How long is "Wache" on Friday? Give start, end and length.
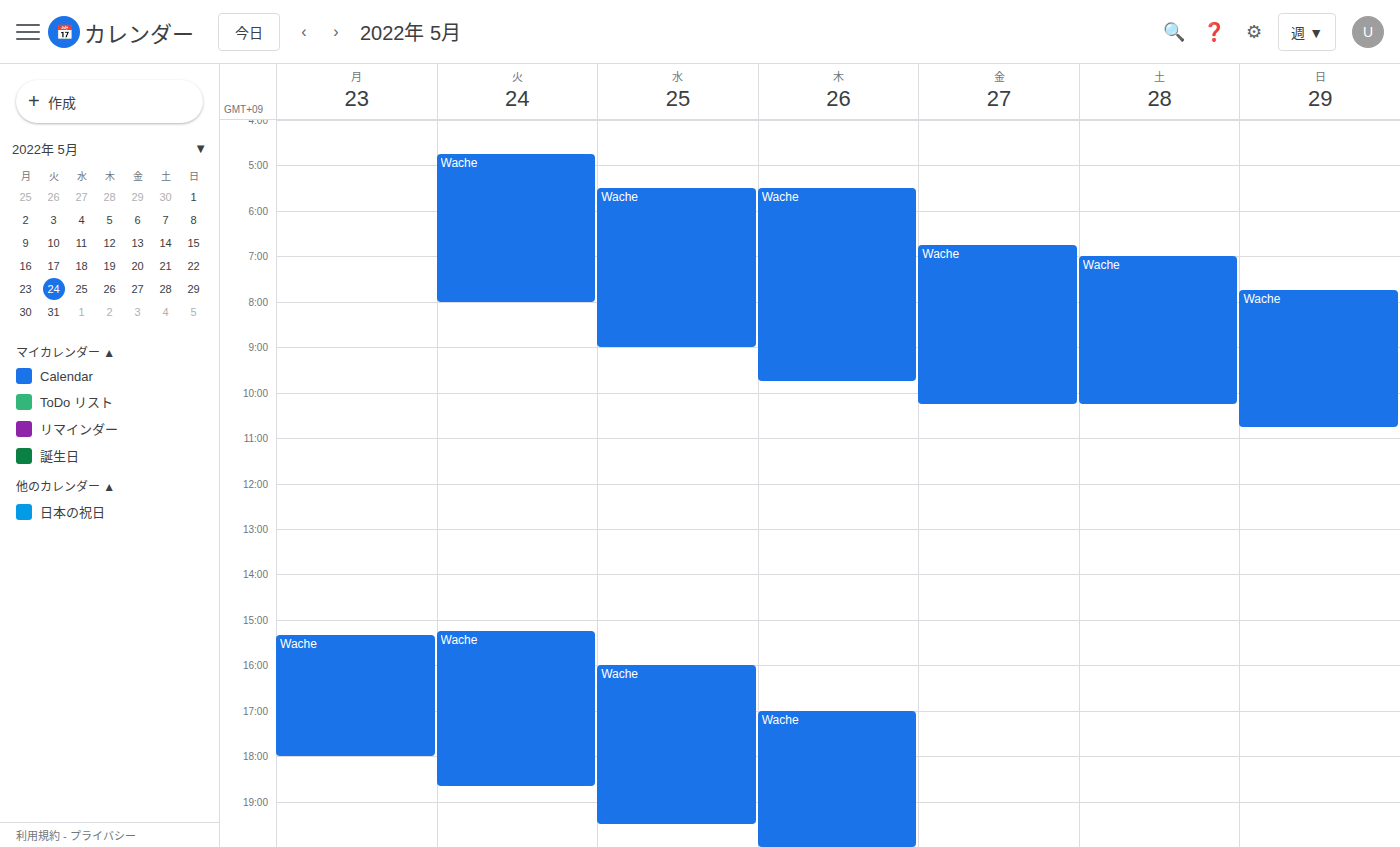
06:45 to 10:15, 3 hours 30 minutes